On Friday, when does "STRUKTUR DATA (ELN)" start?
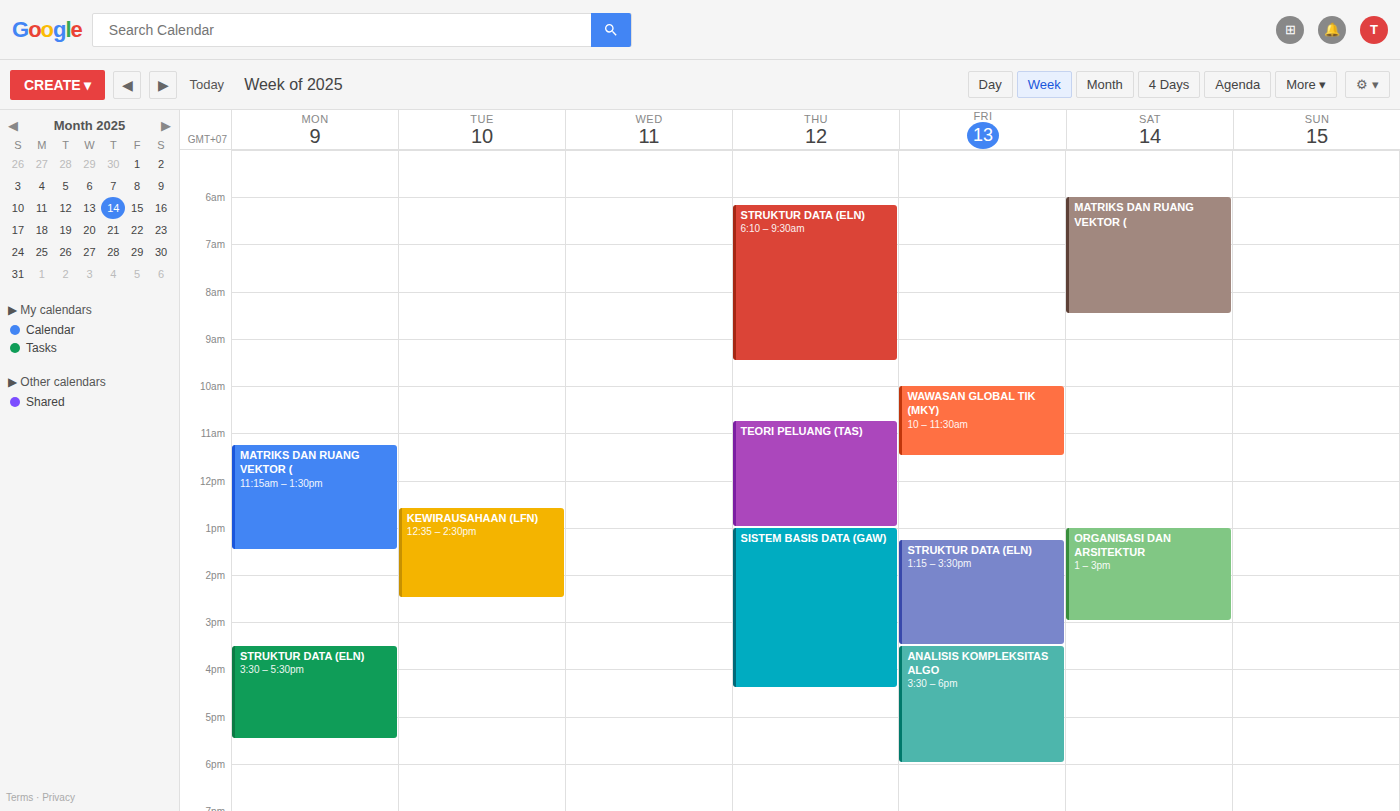
1:15 PM